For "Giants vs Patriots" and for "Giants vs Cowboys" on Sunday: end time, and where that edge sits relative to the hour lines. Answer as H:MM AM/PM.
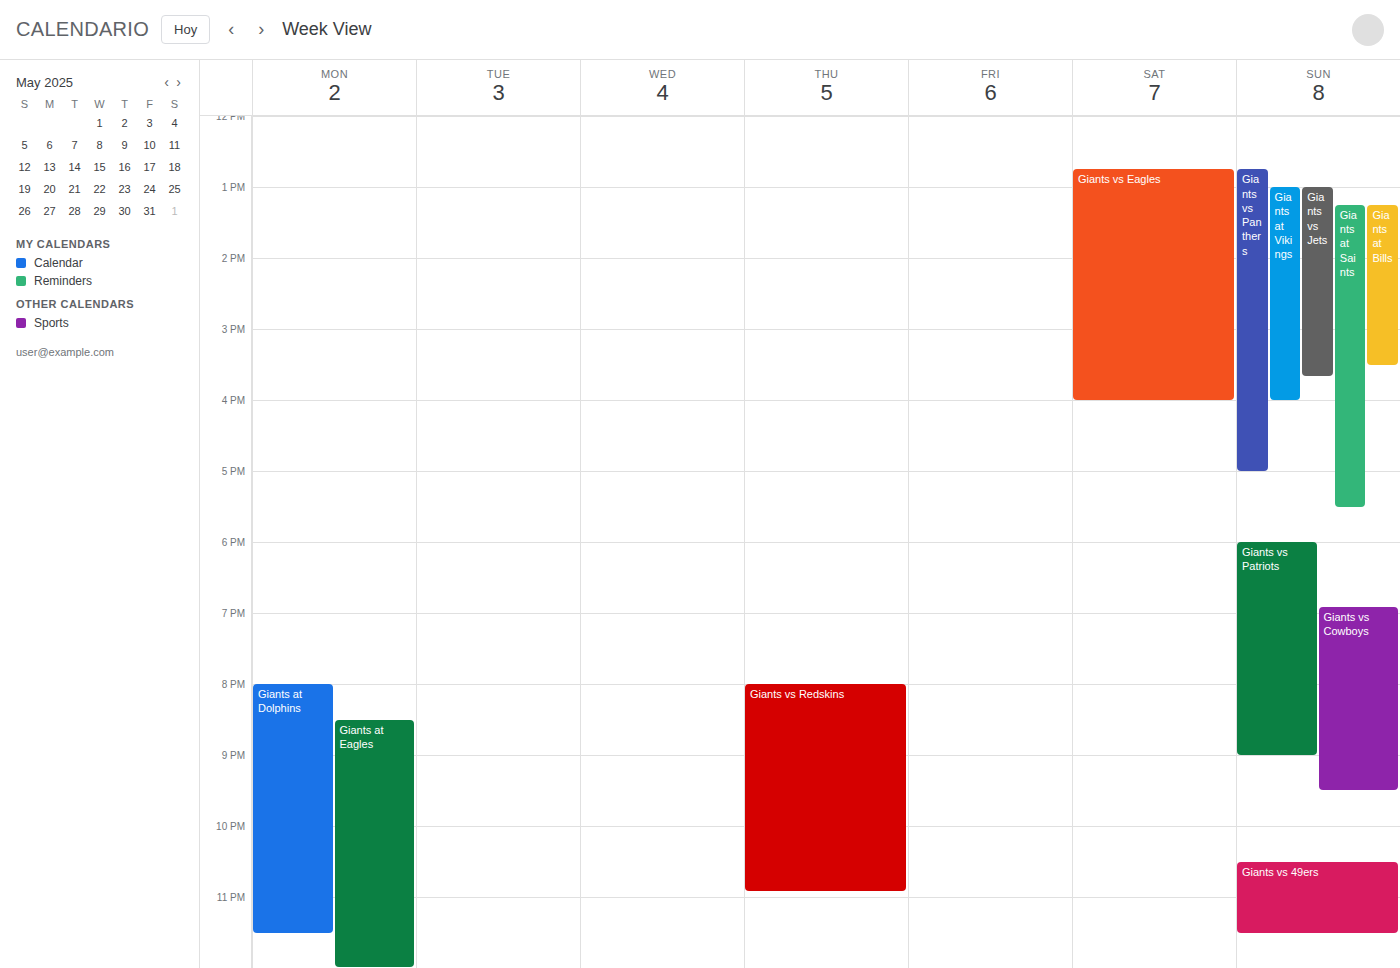
"Giants vs Patriots": 9:00 PM, exactly on the 9 PM line. "Giants vs Cowboys": 9:30 PM, halfway between the 9 PM and 10 PM lines.